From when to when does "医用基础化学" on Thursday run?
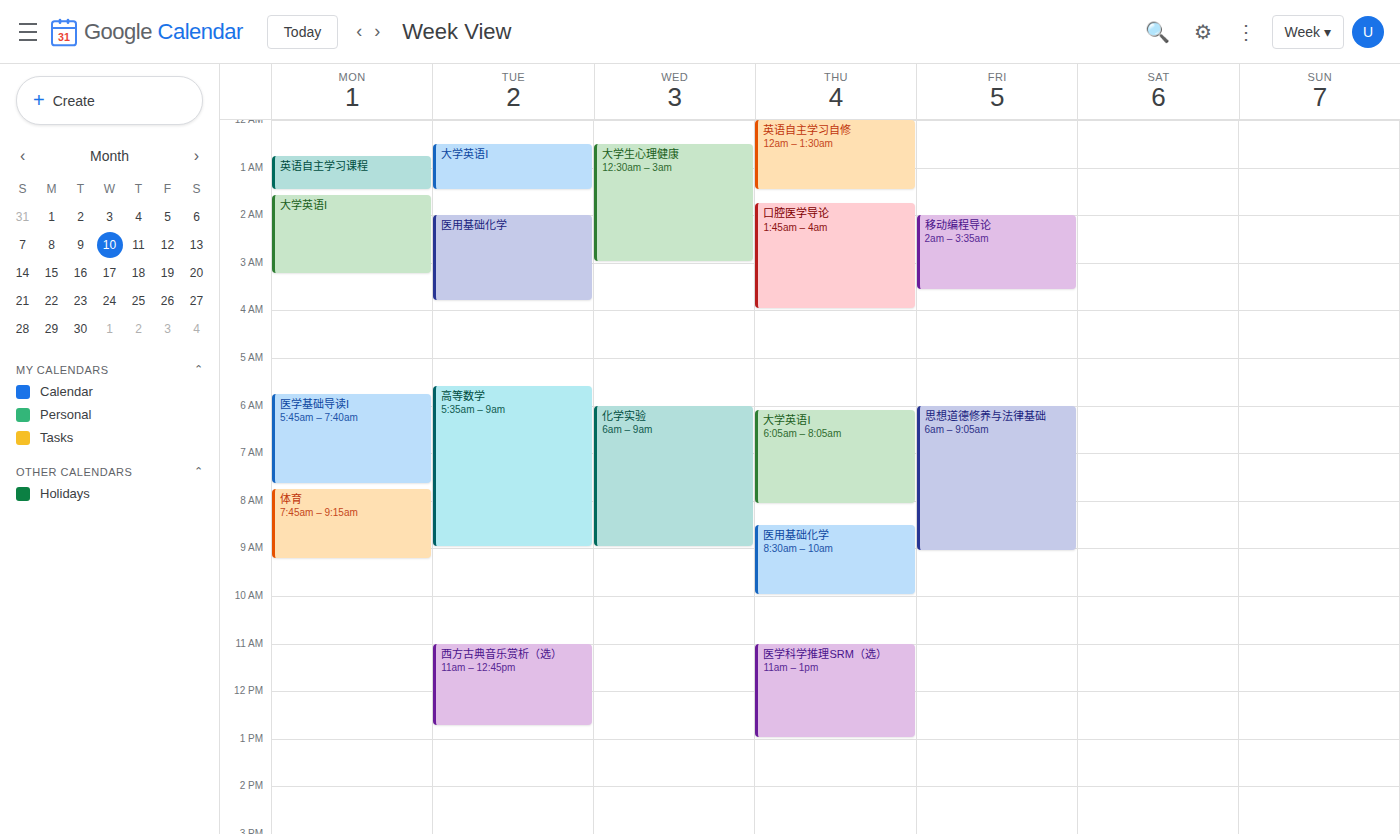
08:30 to 10:00